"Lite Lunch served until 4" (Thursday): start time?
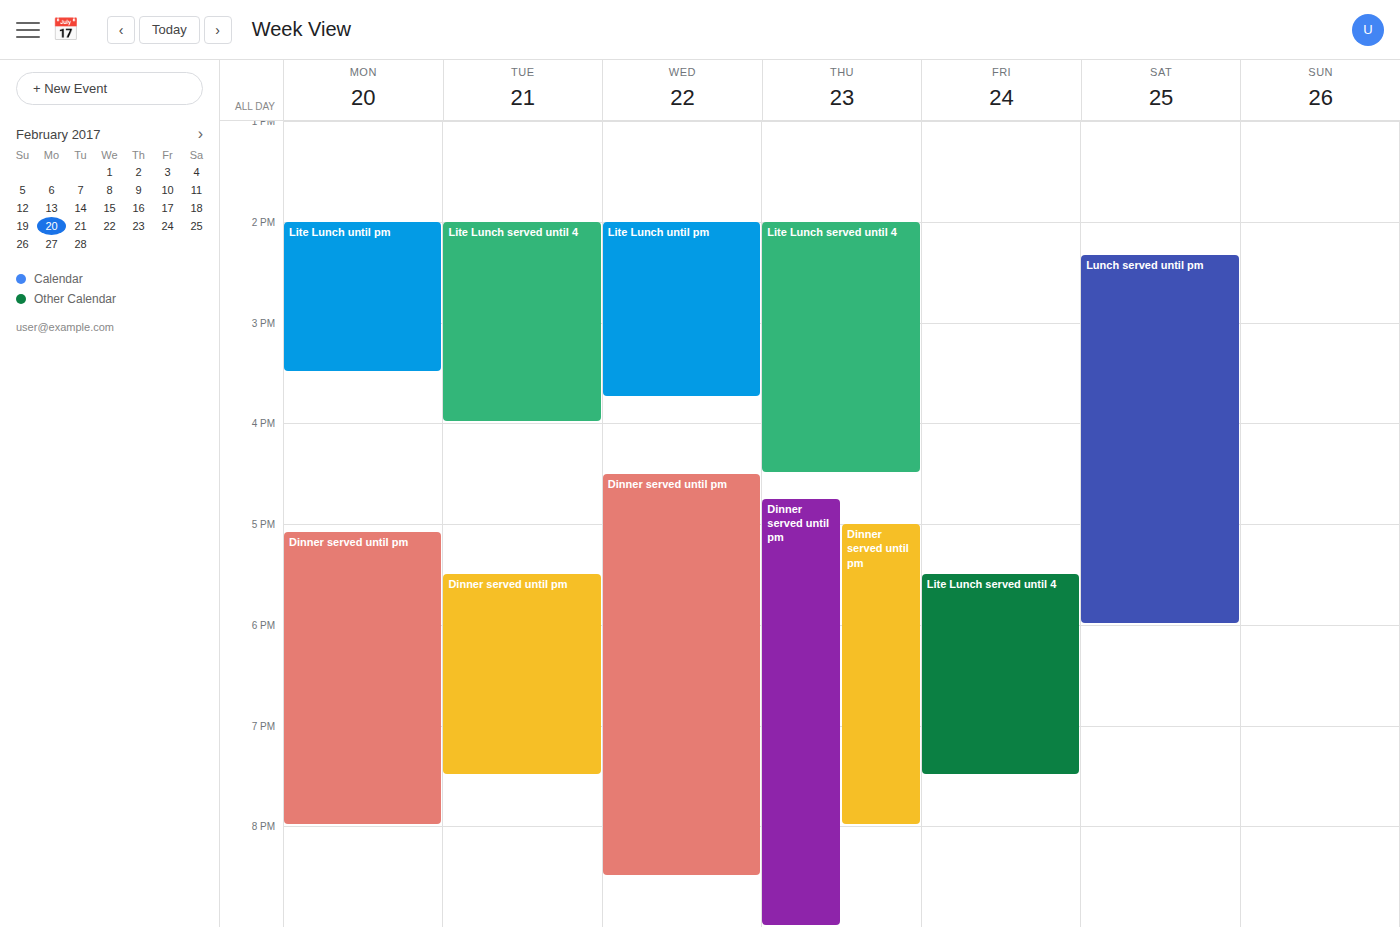
14:00